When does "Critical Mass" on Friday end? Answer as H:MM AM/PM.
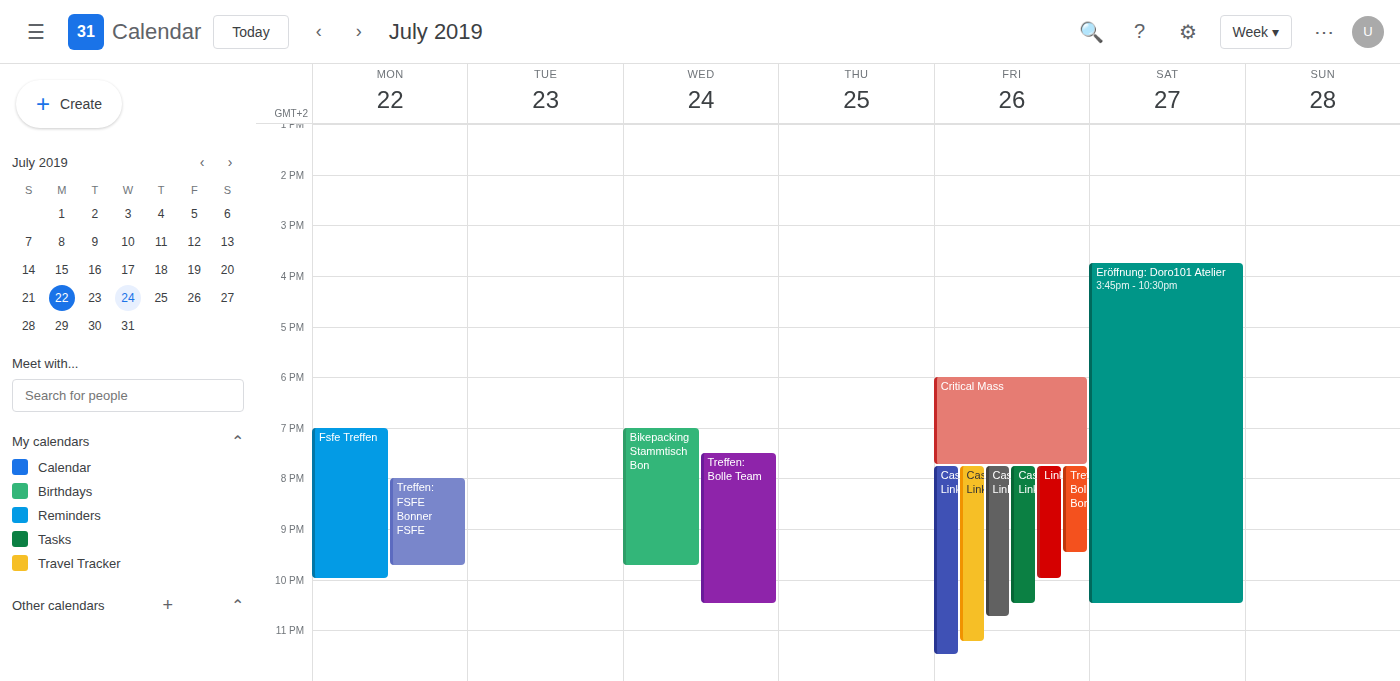
7:45 PM